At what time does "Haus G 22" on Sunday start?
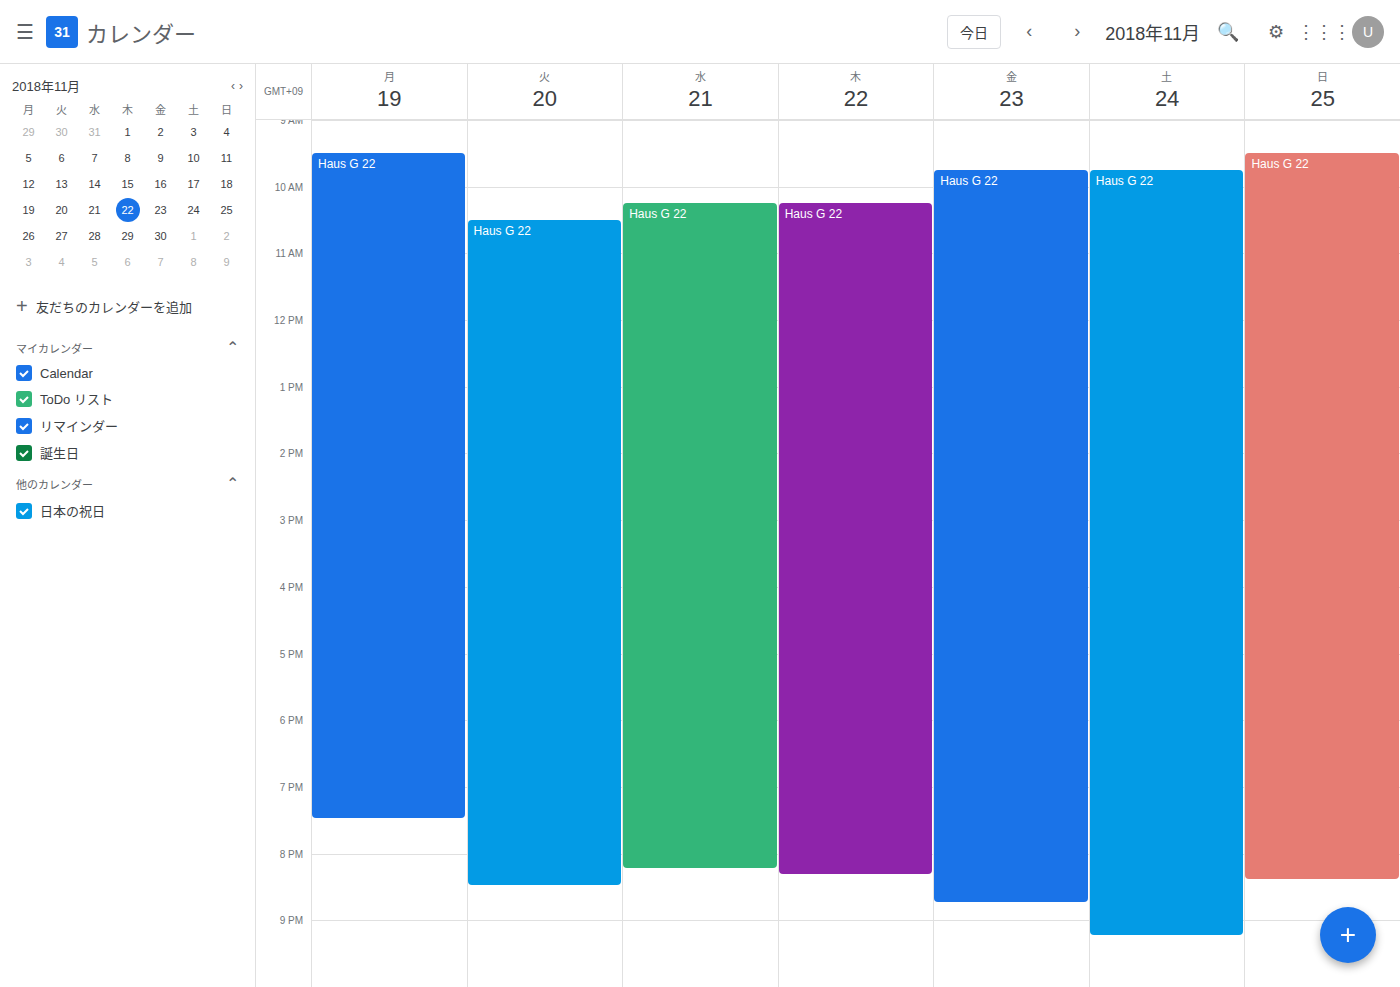
09:30